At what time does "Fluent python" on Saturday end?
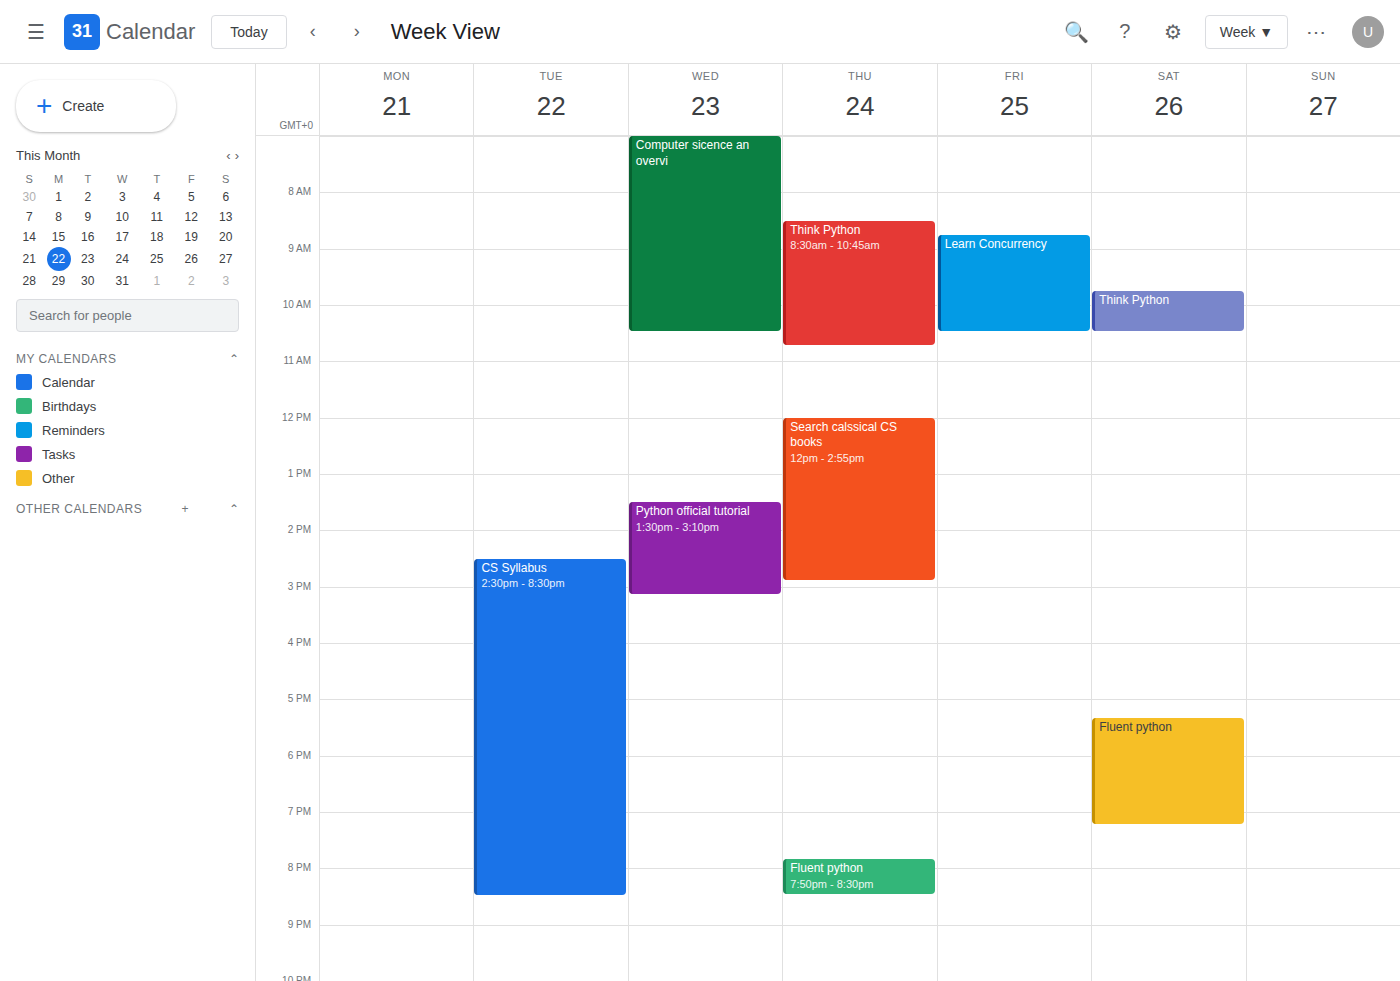
7:15 PM